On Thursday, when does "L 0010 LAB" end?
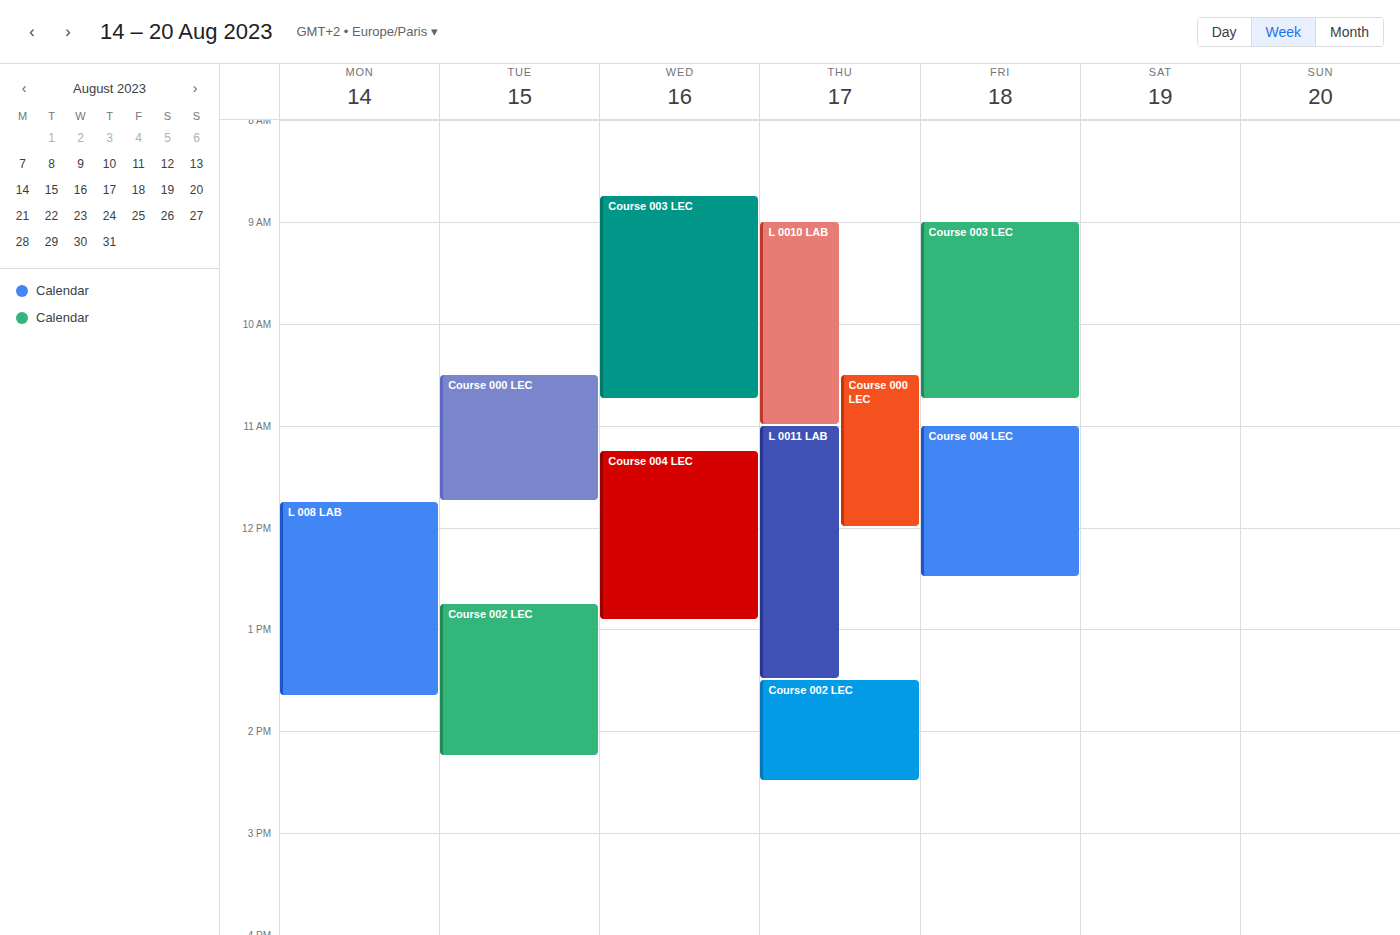
11:00 AM